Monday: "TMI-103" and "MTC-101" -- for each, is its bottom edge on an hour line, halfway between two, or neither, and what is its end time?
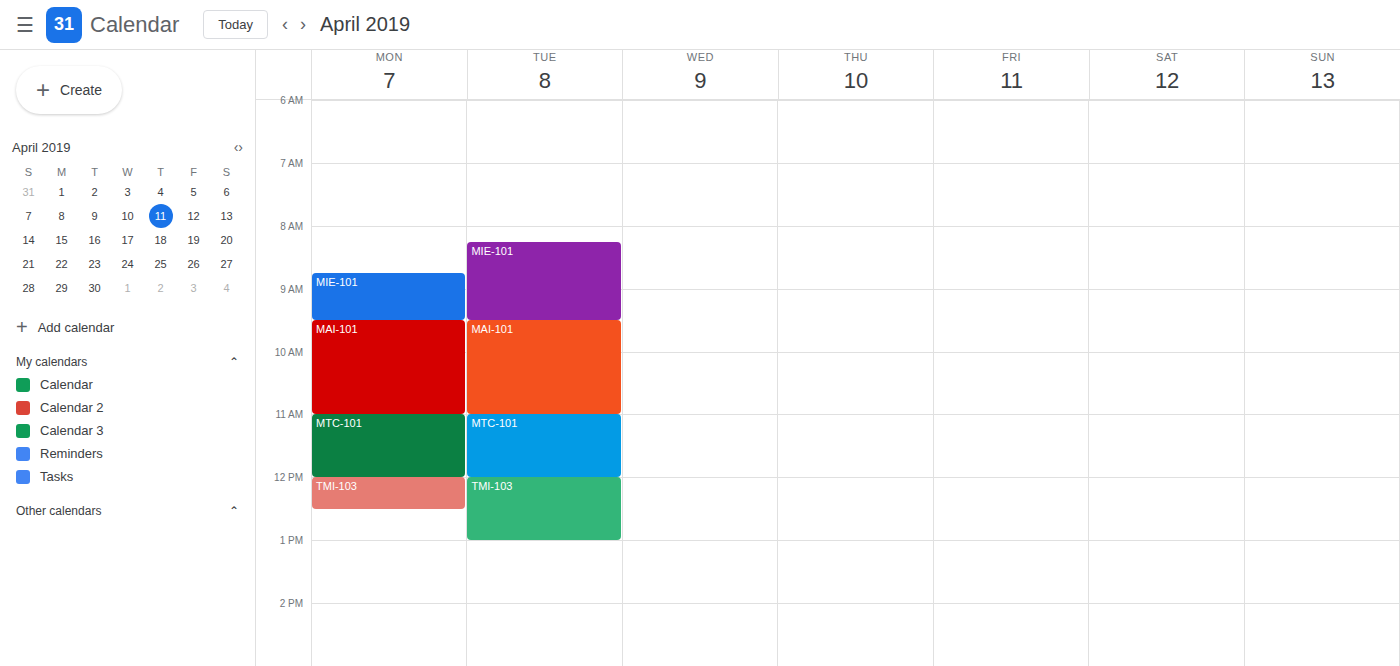
"TMI-103": 12:30 PM, halfway between the 12 PM and 1 PM lines. "MTC-101": 12:00 PM, exactly on the 12 PM line.